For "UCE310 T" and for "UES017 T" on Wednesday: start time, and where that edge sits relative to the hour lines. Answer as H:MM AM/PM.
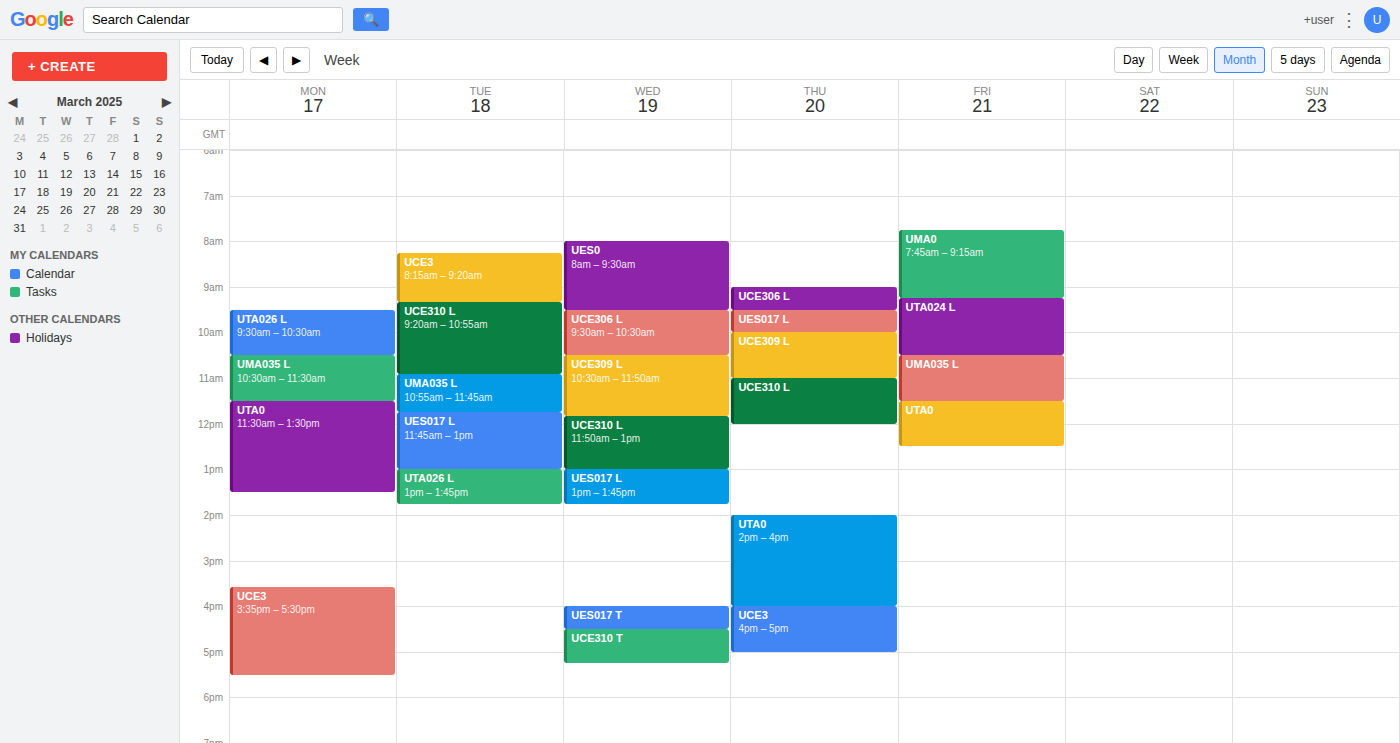
"UCE310 T": 4:30 PM, halfway between the 4 PM and 5 PM lines. "UES017 T": 4:00 PM, exactly on the 4 PM line.